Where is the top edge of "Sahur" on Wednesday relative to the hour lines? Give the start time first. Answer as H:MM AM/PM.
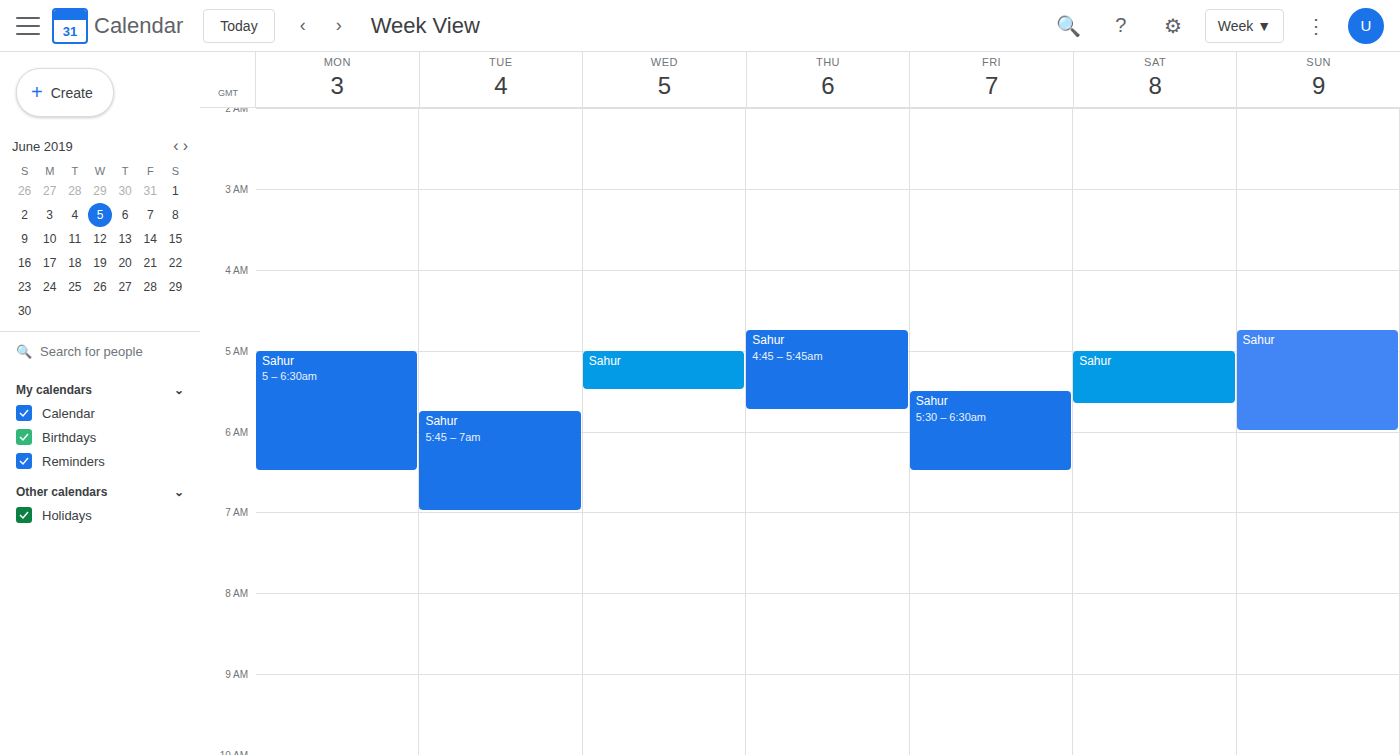
5:00 AM -- exactly on the 5 AM line.